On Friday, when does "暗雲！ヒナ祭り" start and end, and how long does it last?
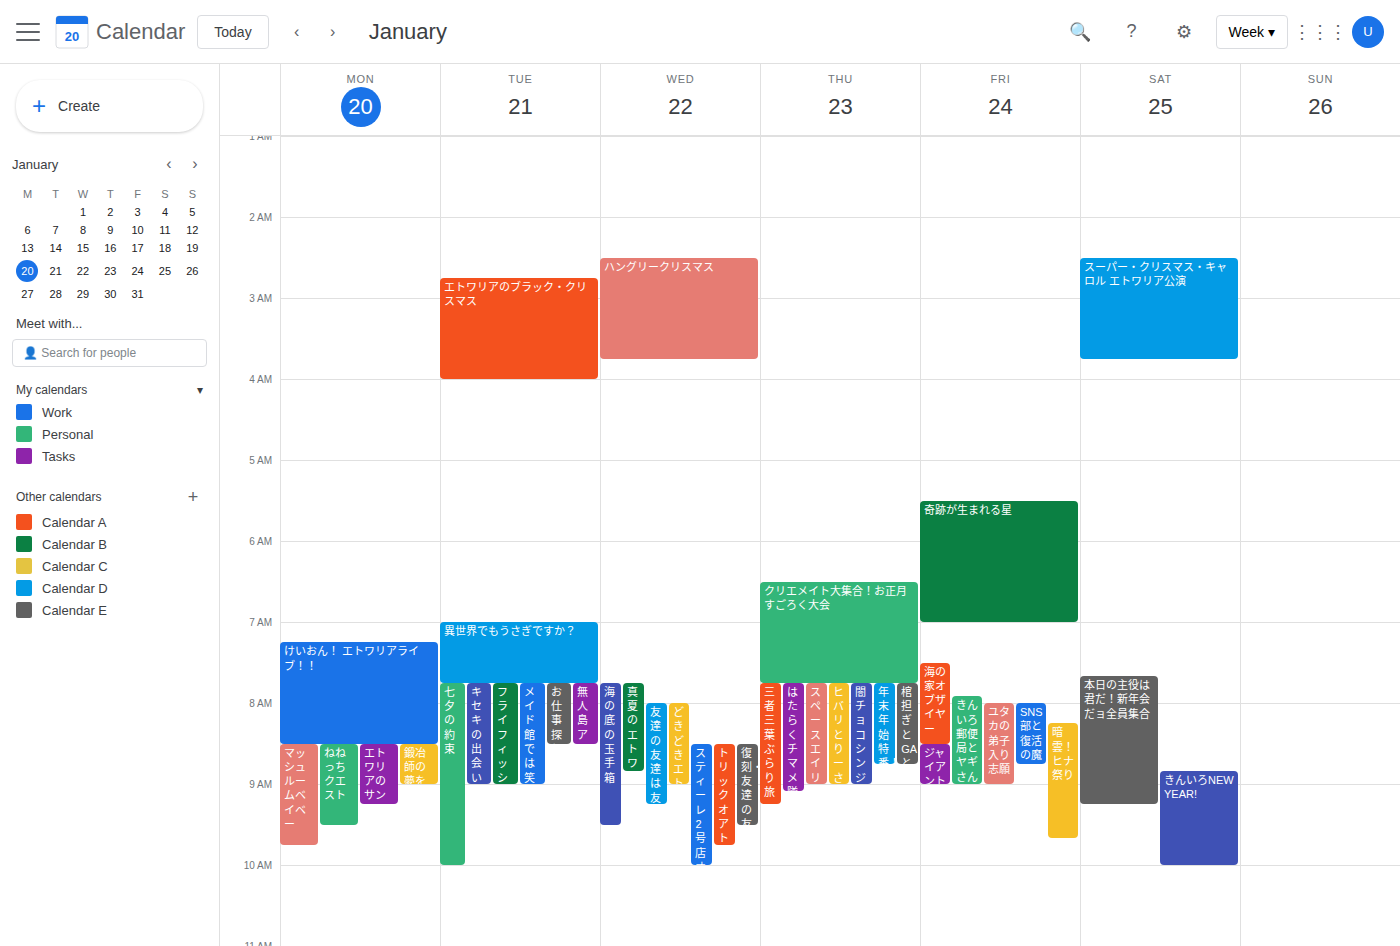
8:15 AM to 9:40 AM, 1 hour 25 minutes